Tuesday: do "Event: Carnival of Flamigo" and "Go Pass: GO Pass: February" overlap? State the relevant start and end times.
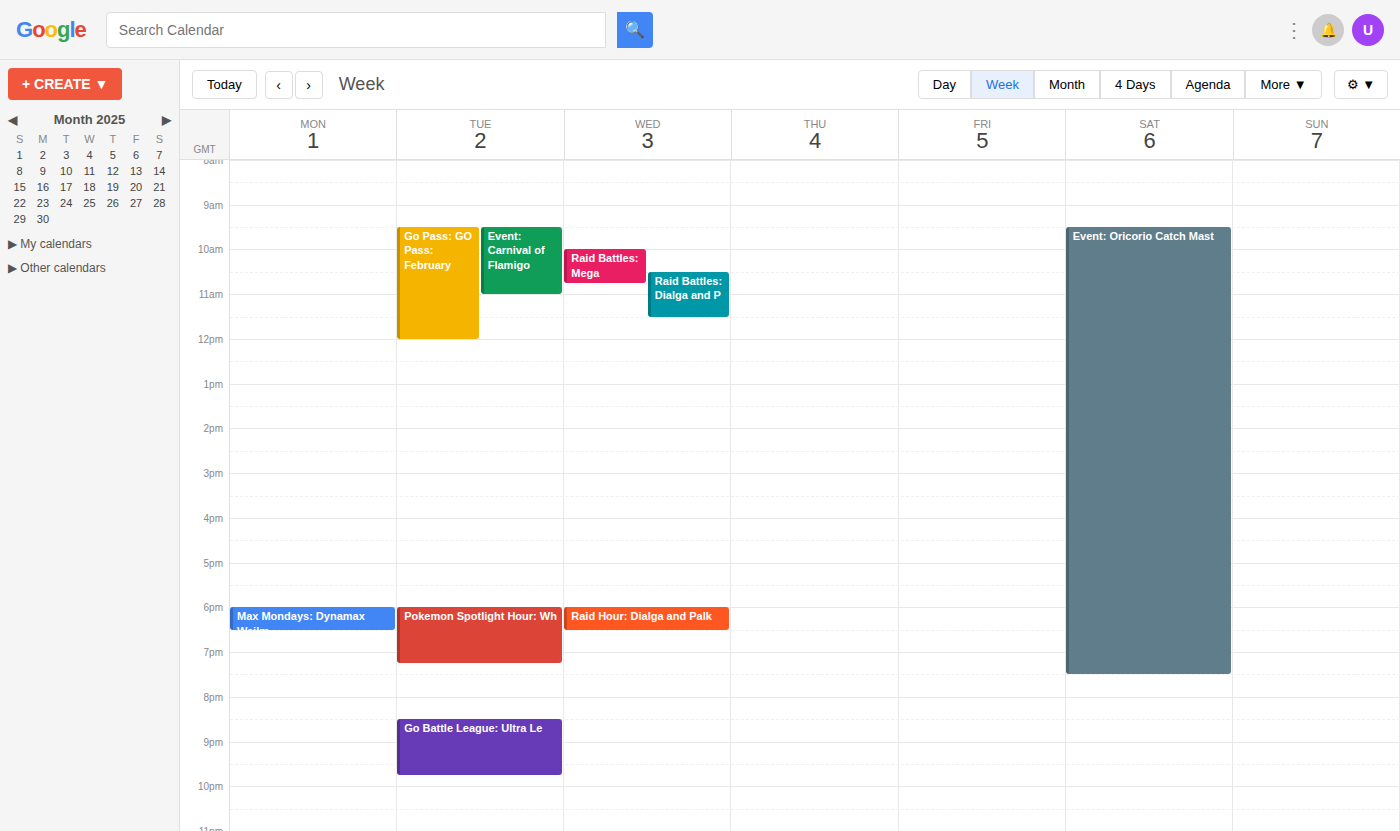
"Event: Carnival of Flamigo" runs 9:30 AM to 11:00 AM, inside "Go Pass: GO Pass: February" -- they overlap.